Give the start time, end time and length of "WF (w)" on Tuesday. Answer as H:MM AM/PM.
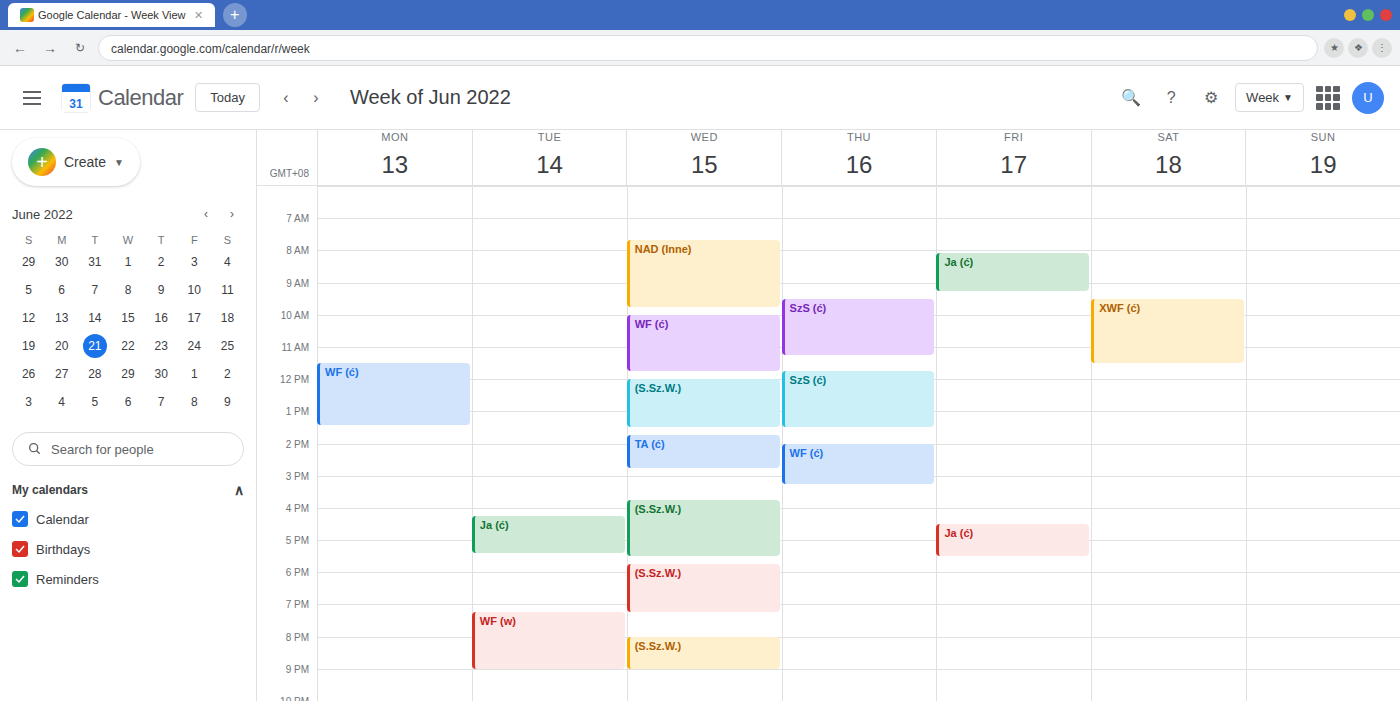
7:15 PM to 9:00 PM, 1 hour 45 minutes